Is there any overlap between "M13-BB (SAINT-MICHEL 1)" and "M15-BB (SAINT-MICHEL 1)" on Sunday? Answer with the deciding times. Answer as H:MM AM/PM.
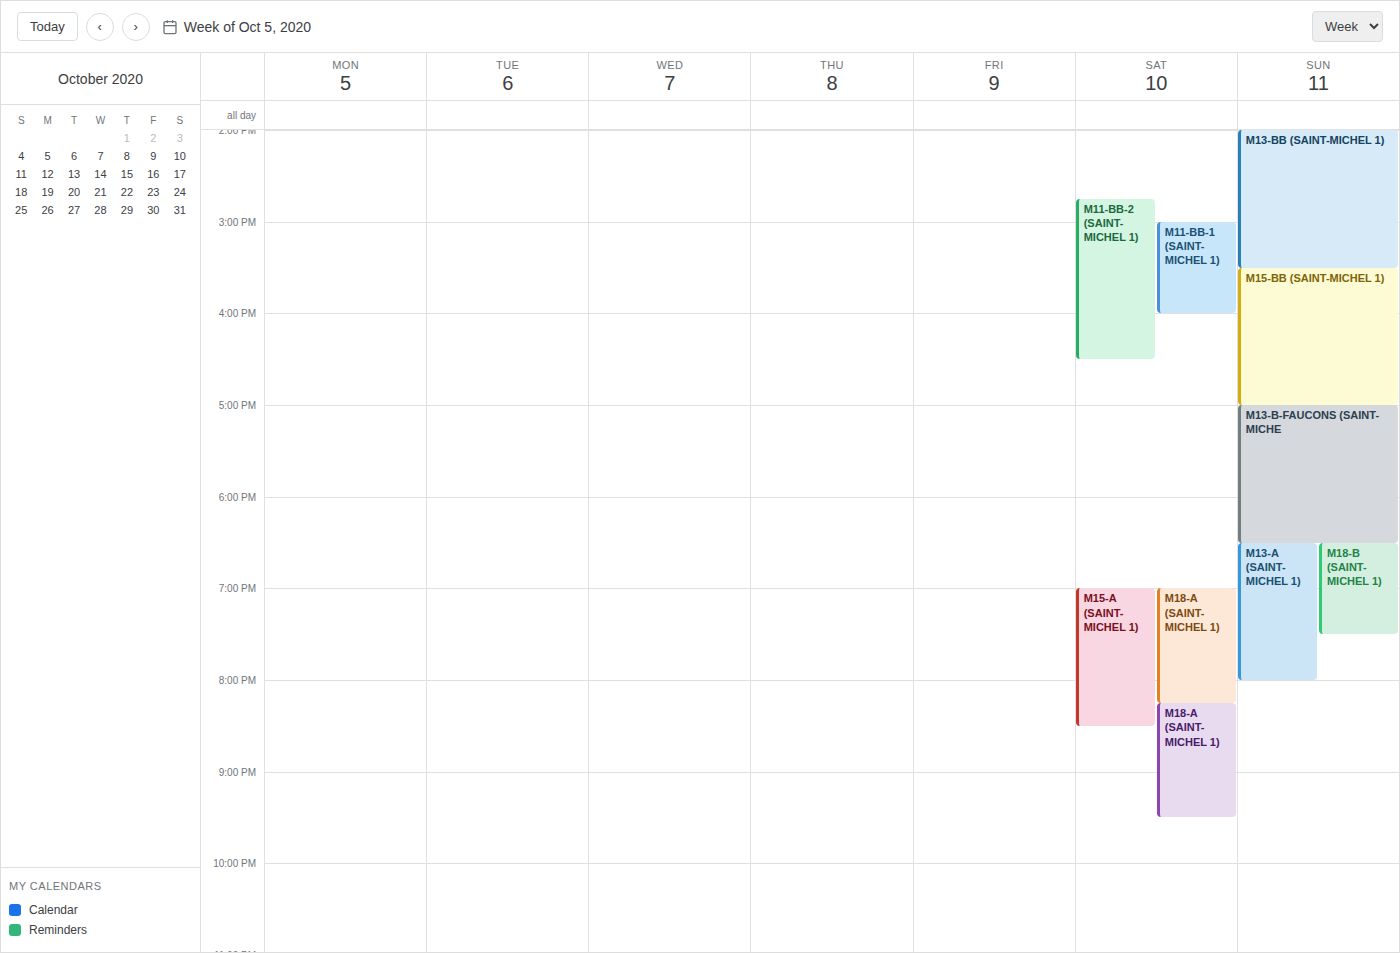
"M13-BB (SAINT-MICHEL 1)" ends at 3:30 PM, exactly when "M15-BB (SAINT-MICHEL 1)" starts -- they touch but do not overlap.